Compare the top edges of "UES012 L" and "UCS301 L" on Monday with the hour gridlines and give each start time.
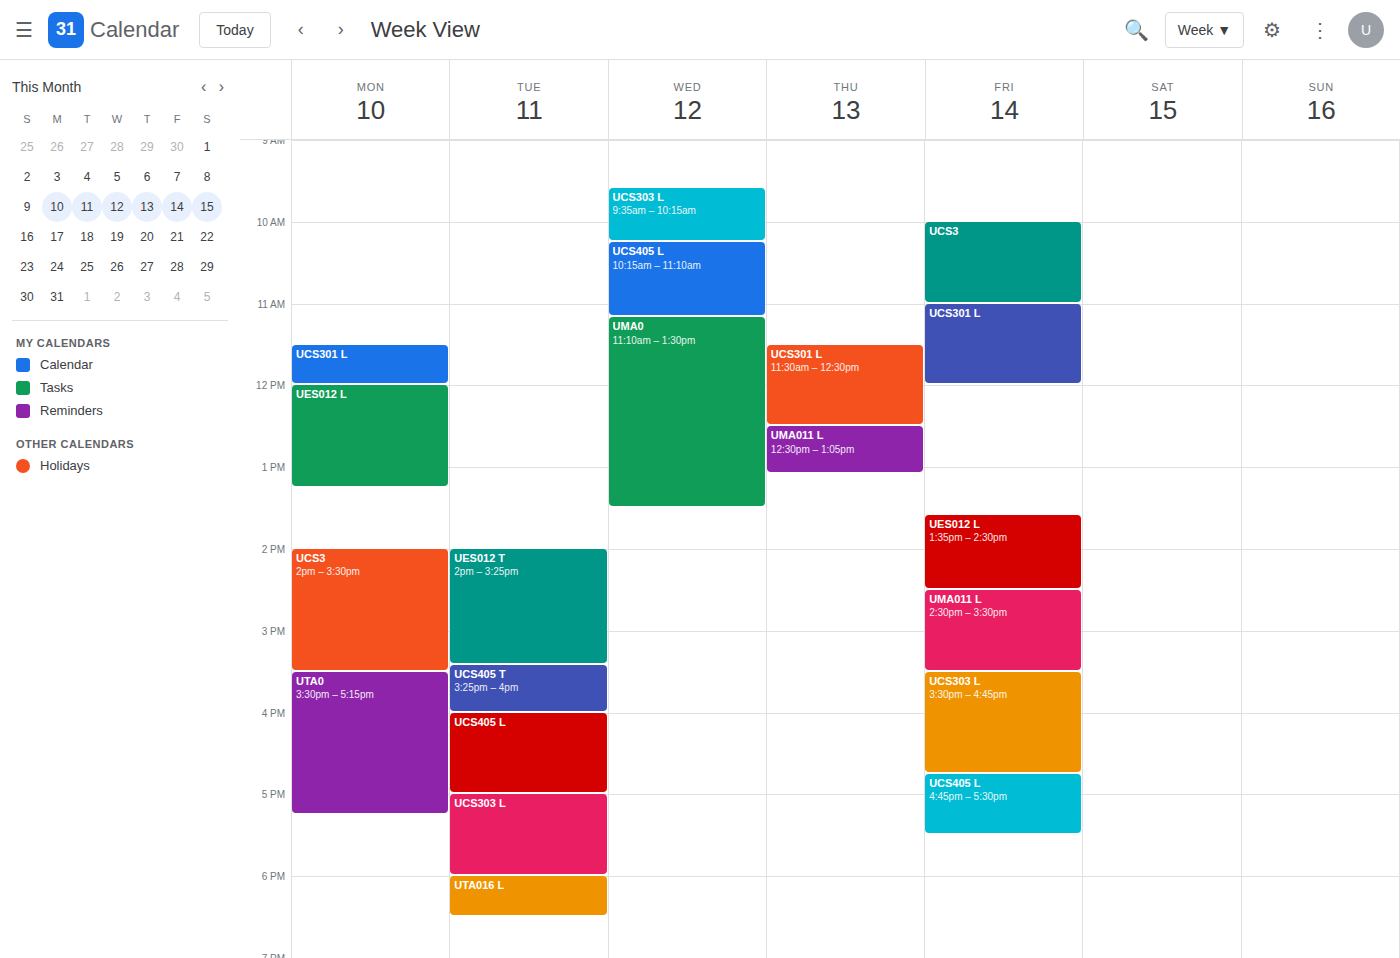
"UES012 L": 12:00 PM, exactly on the 12 PM line. "UCS301 L": 11:30 AM, halfway between the 11 AM and 12 PM lines.